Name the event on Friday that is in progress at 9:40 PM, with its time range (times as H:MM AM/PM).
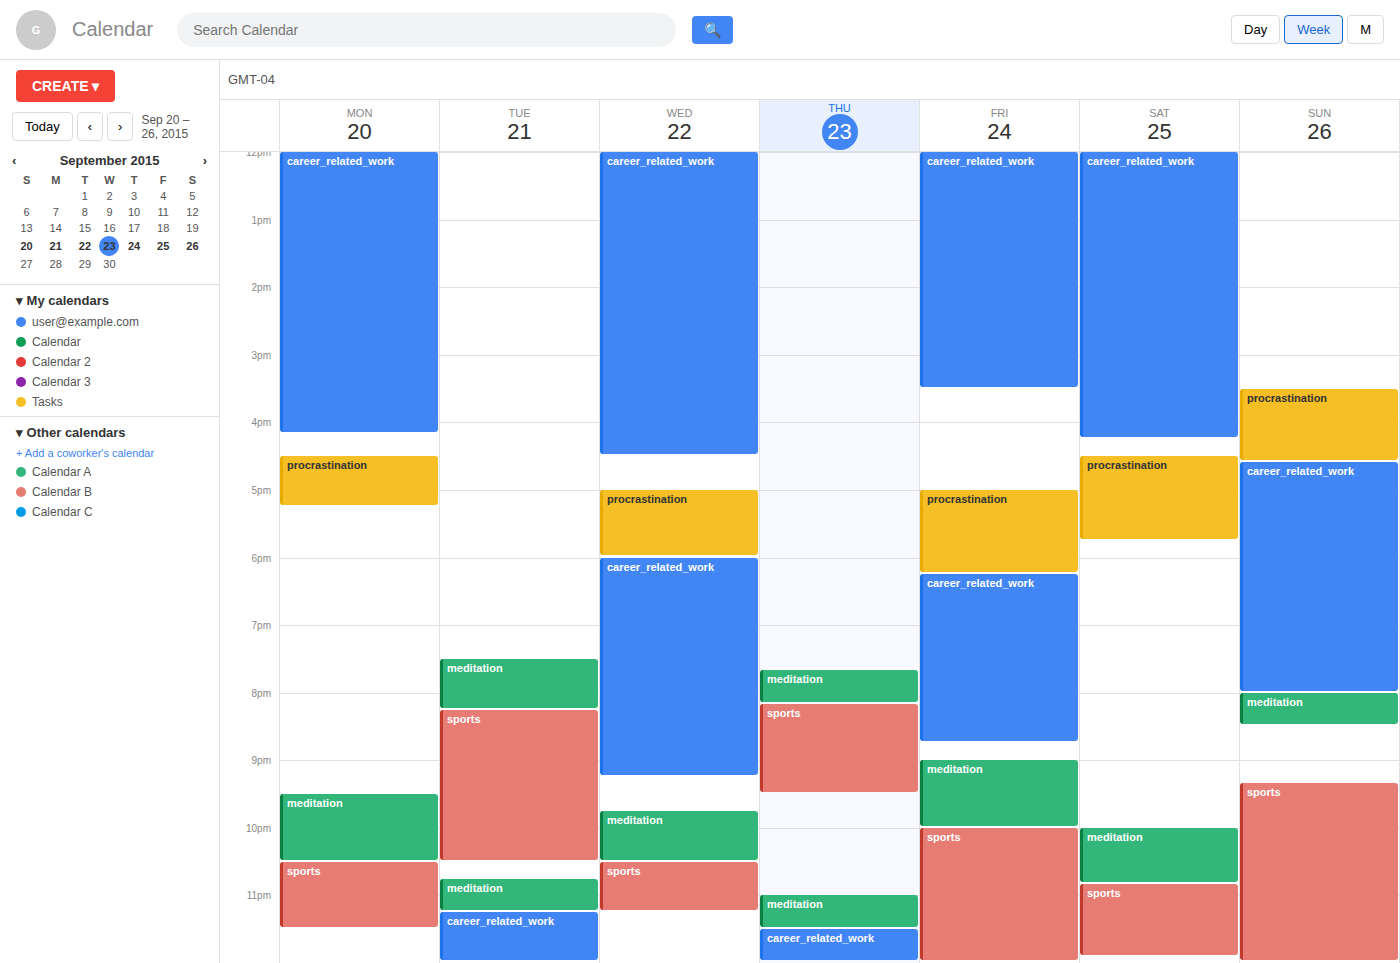
"meditation", 9:00 PM to 10:00 PM